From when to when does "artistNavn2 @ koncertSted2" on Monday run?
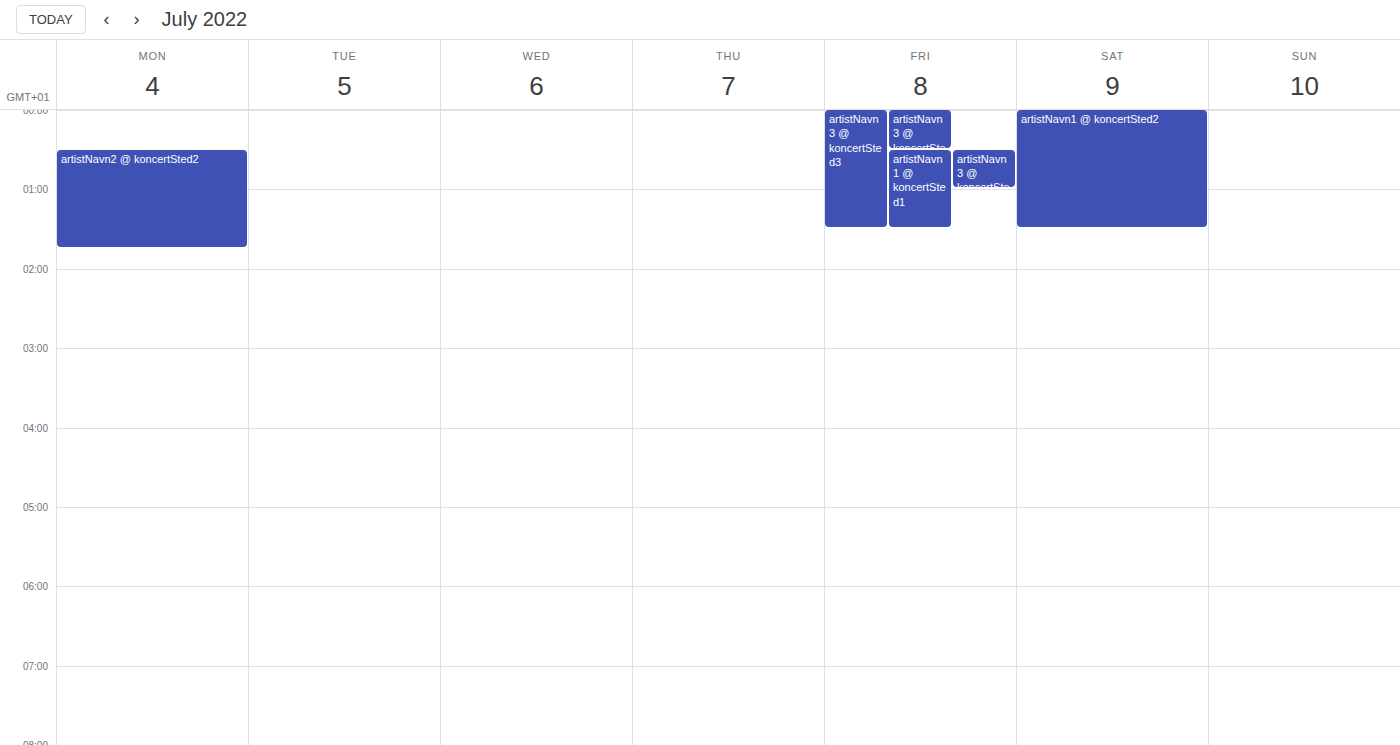
12:30 AM to 1:45 AM